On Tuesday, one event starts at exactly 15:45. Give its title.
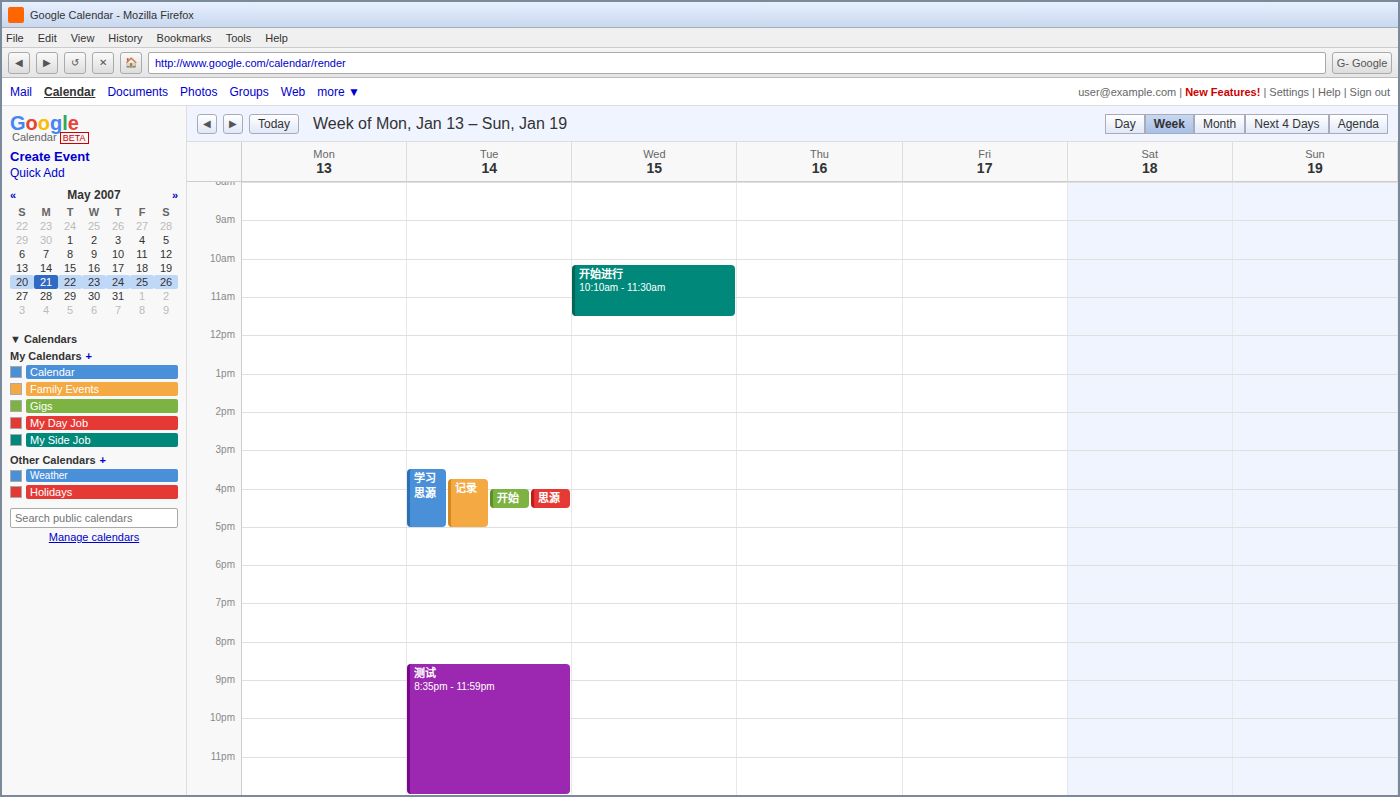
"记录"